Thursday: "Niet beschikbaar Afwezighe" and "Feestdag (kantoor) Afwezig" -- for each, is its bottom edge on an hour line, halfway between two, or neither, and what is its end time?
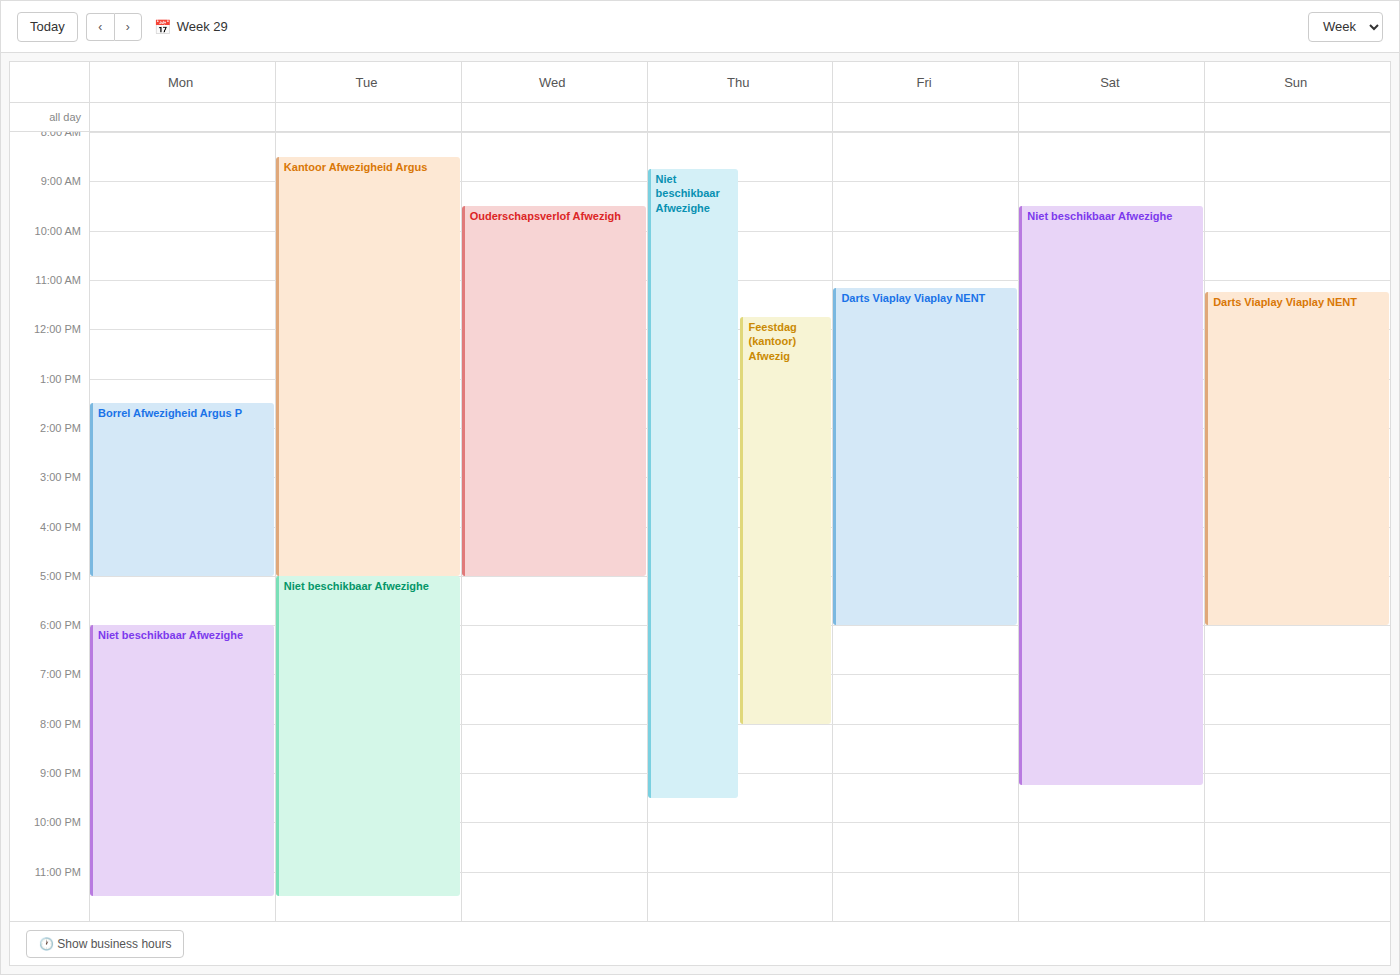
"Niet beschikbaar Afwezighe": 9:30 PM, halfway between the 9 PM and 10 PM lines. "Feestdag (kantoor) Afwezig": 8:00 PM, exactly on the 8 PM line.